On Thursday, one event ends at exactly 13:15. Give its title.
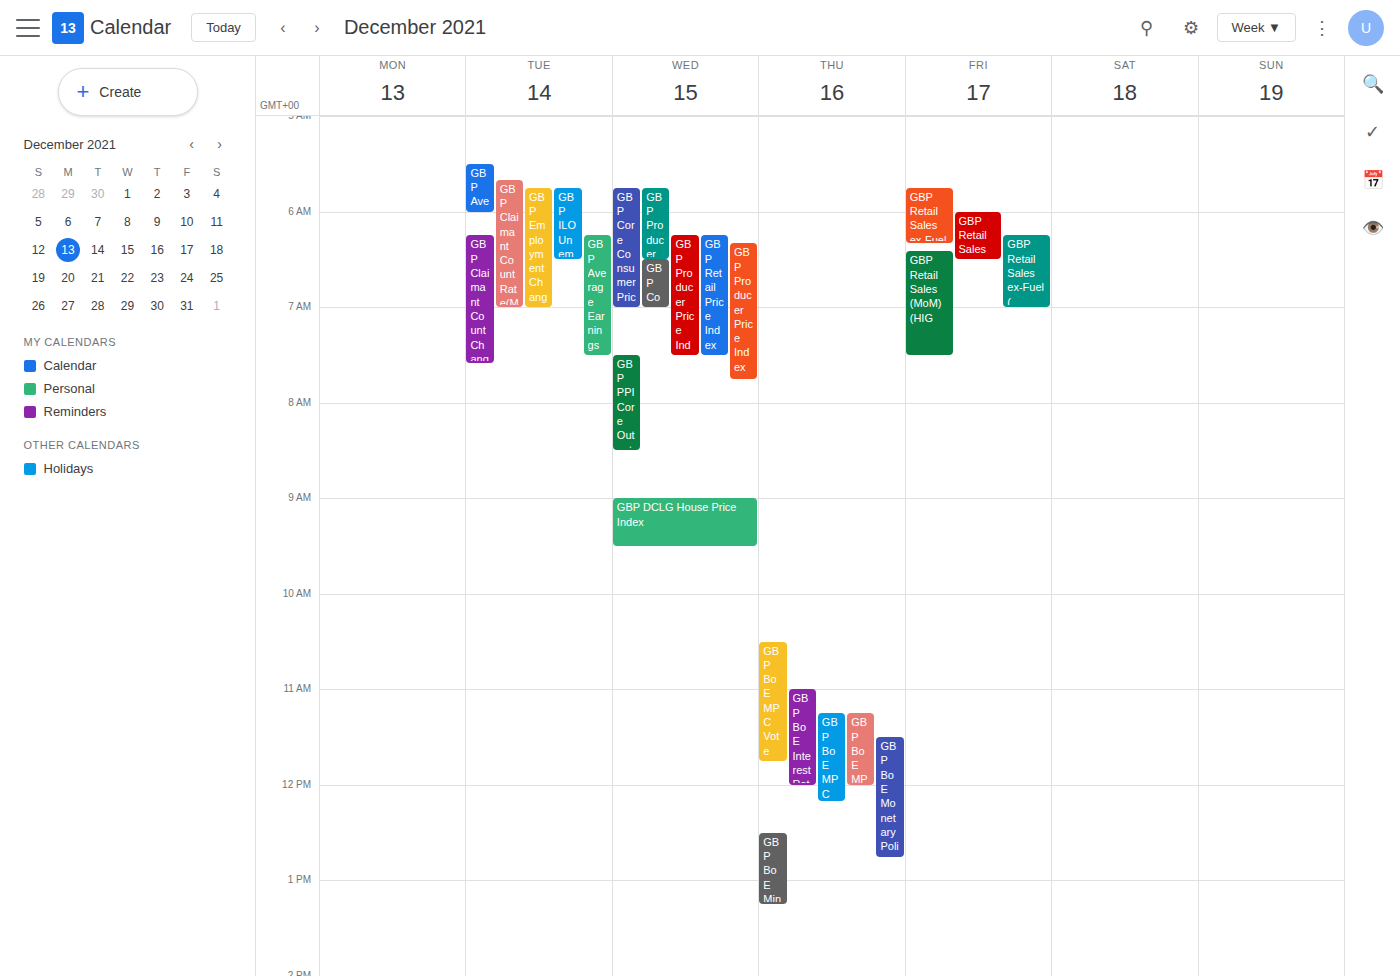
"GBP BoE Minutes(HIGH)"